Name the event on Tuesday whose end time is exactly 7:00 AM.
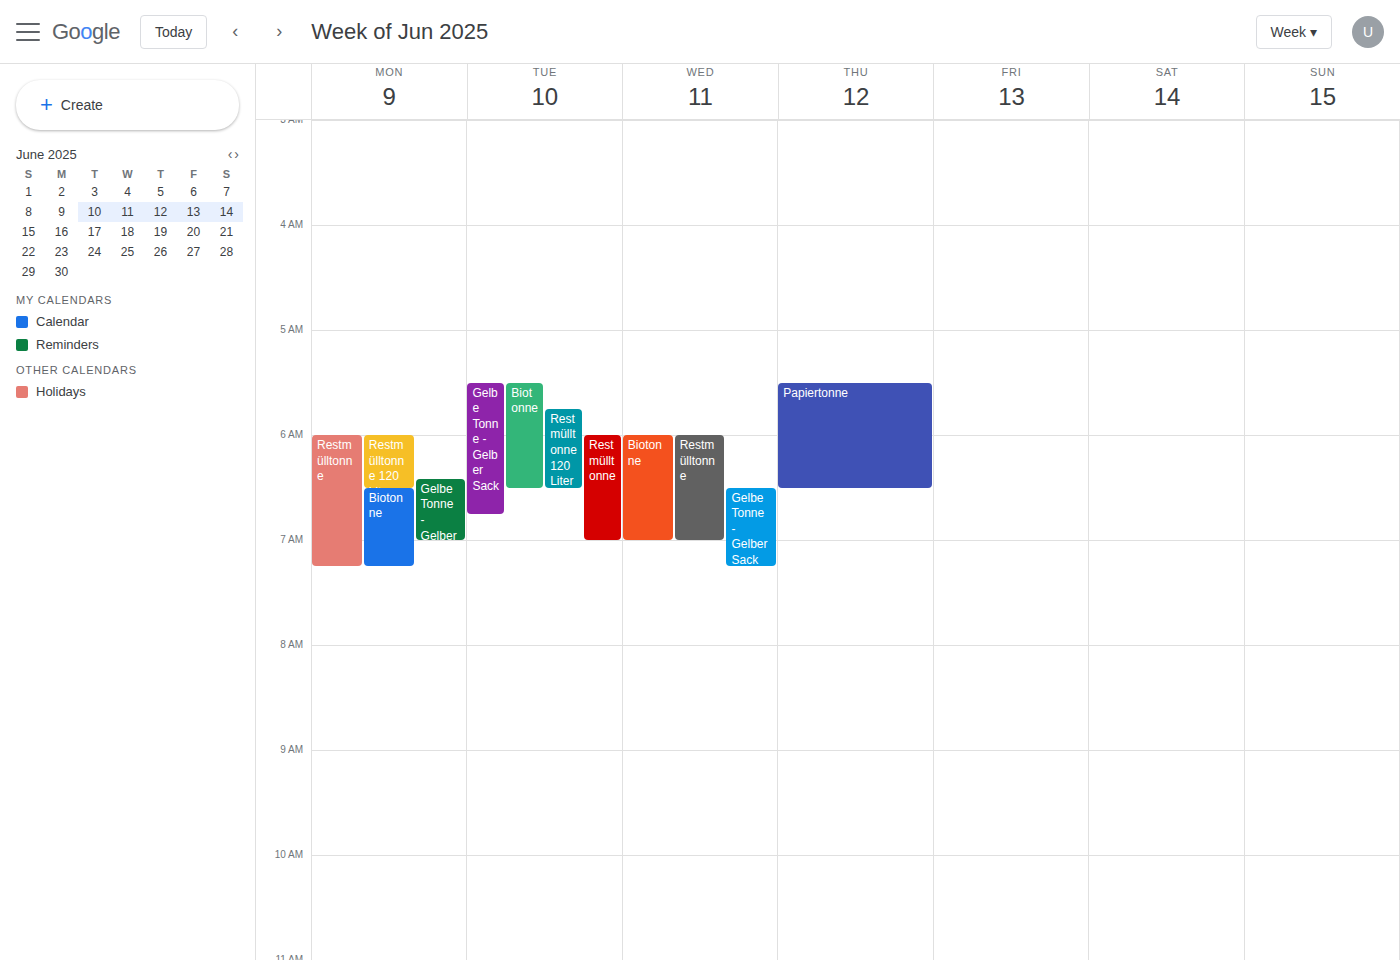
"Restmülltonne"